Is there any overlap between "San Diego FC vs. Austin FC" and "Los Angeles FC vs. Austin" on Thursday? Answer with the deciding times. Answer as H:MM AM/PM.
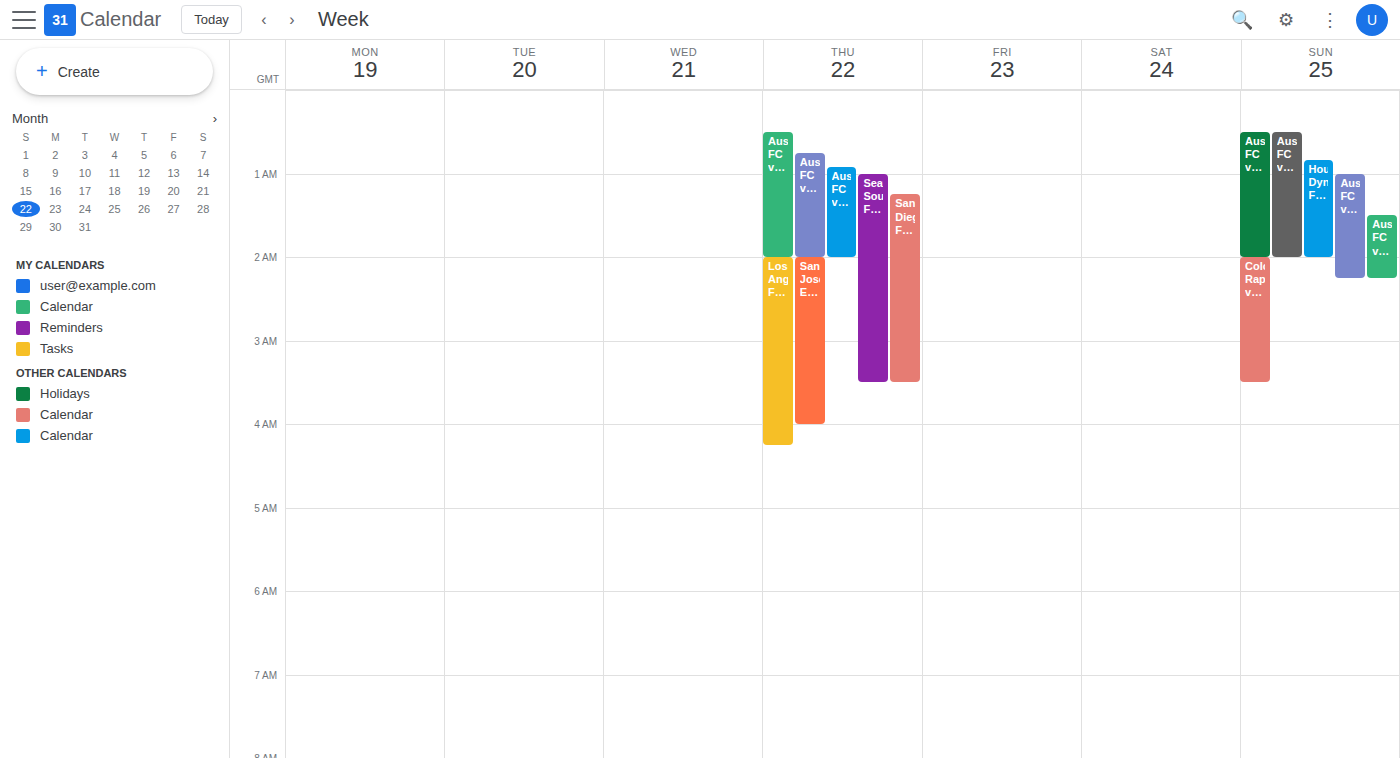
"Los Angeles FC vs. Austin" starts at 2:00 AM, before "San Diego FC vs. Austin FC" ends at 3:30 AM -- they overlap.